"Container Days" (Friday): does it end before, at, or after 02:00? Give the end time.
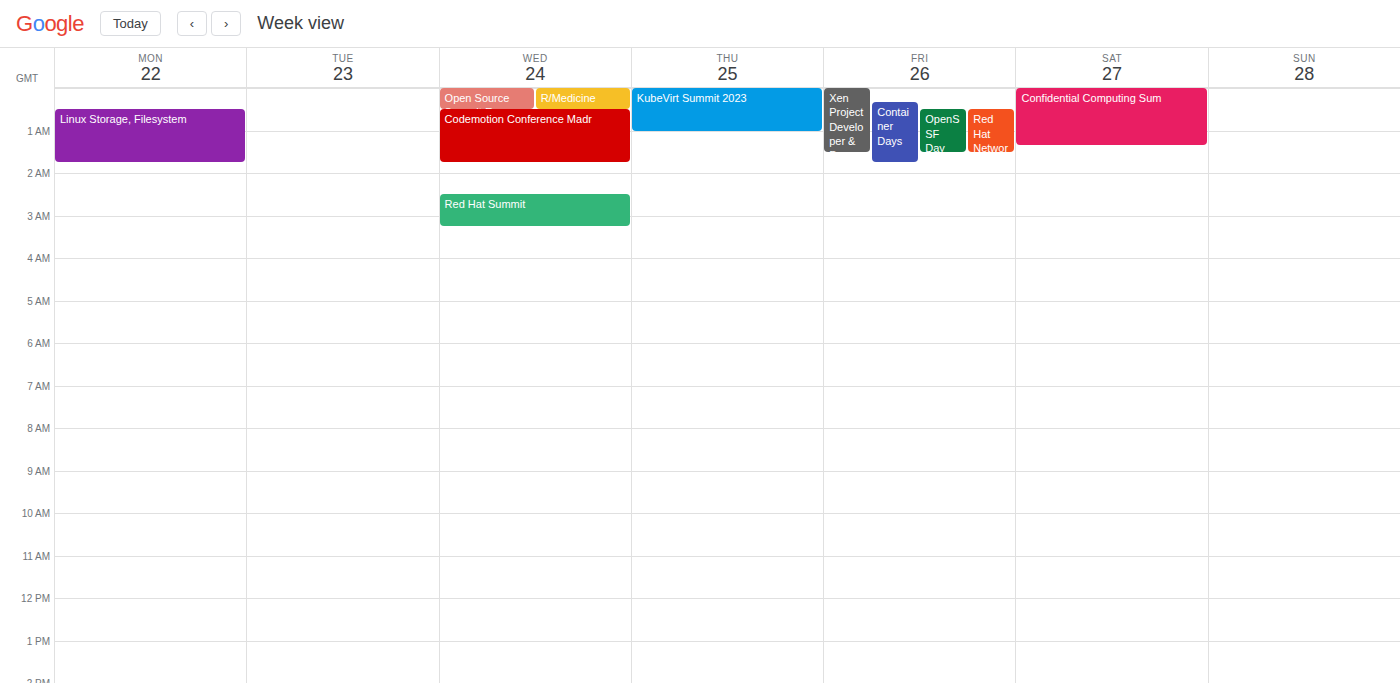
01:45 -- before 02:00, 15 minutes above the 02:00 line.